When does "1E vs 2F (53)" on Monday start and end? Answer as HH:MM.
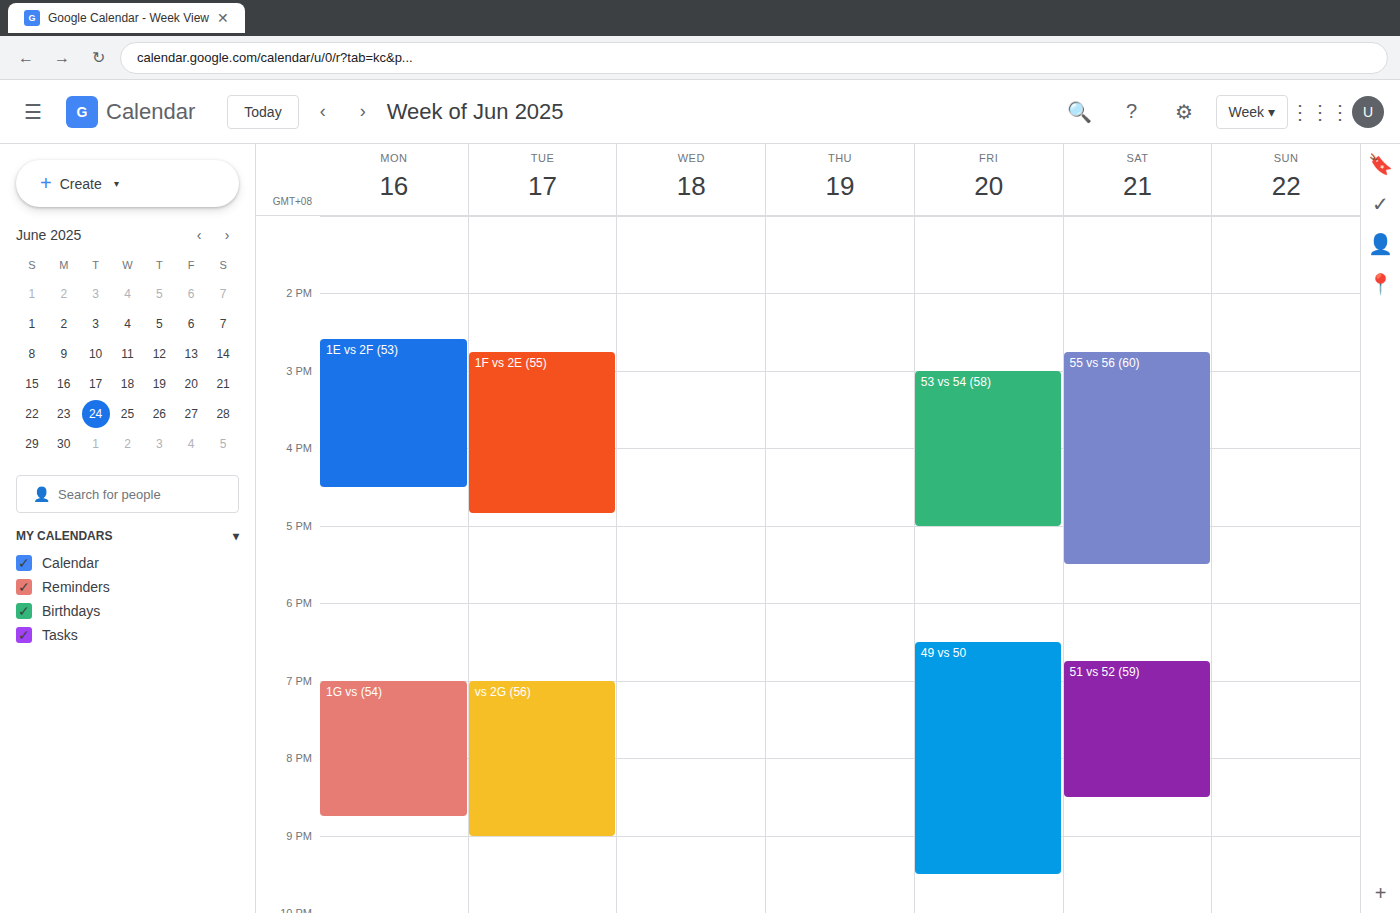
14:35 to 16:30